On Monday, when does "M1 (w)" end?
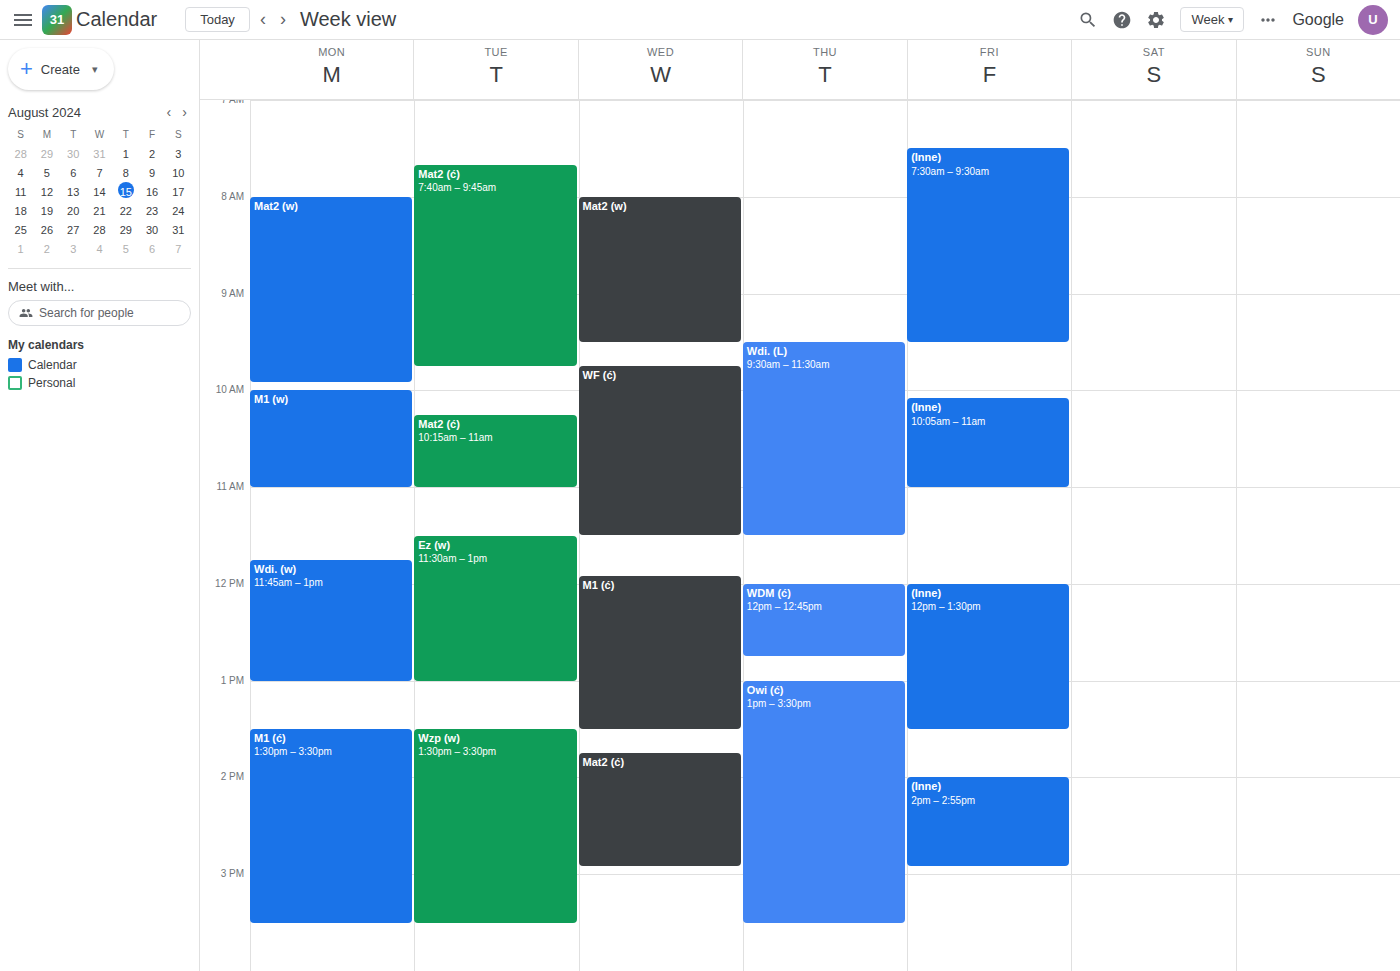
11:00 AM